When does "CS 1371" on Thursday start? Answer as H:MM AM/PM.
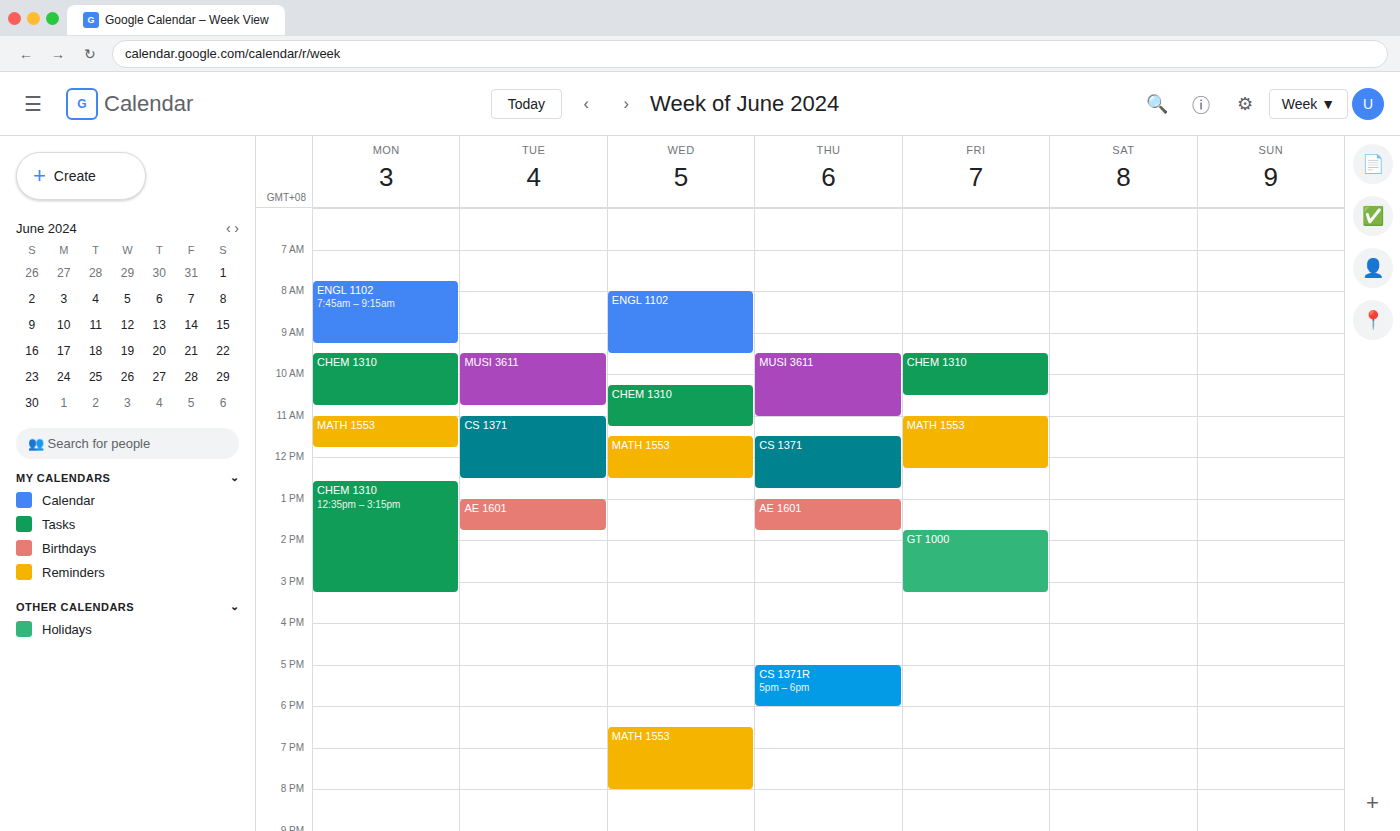
11:30 AM